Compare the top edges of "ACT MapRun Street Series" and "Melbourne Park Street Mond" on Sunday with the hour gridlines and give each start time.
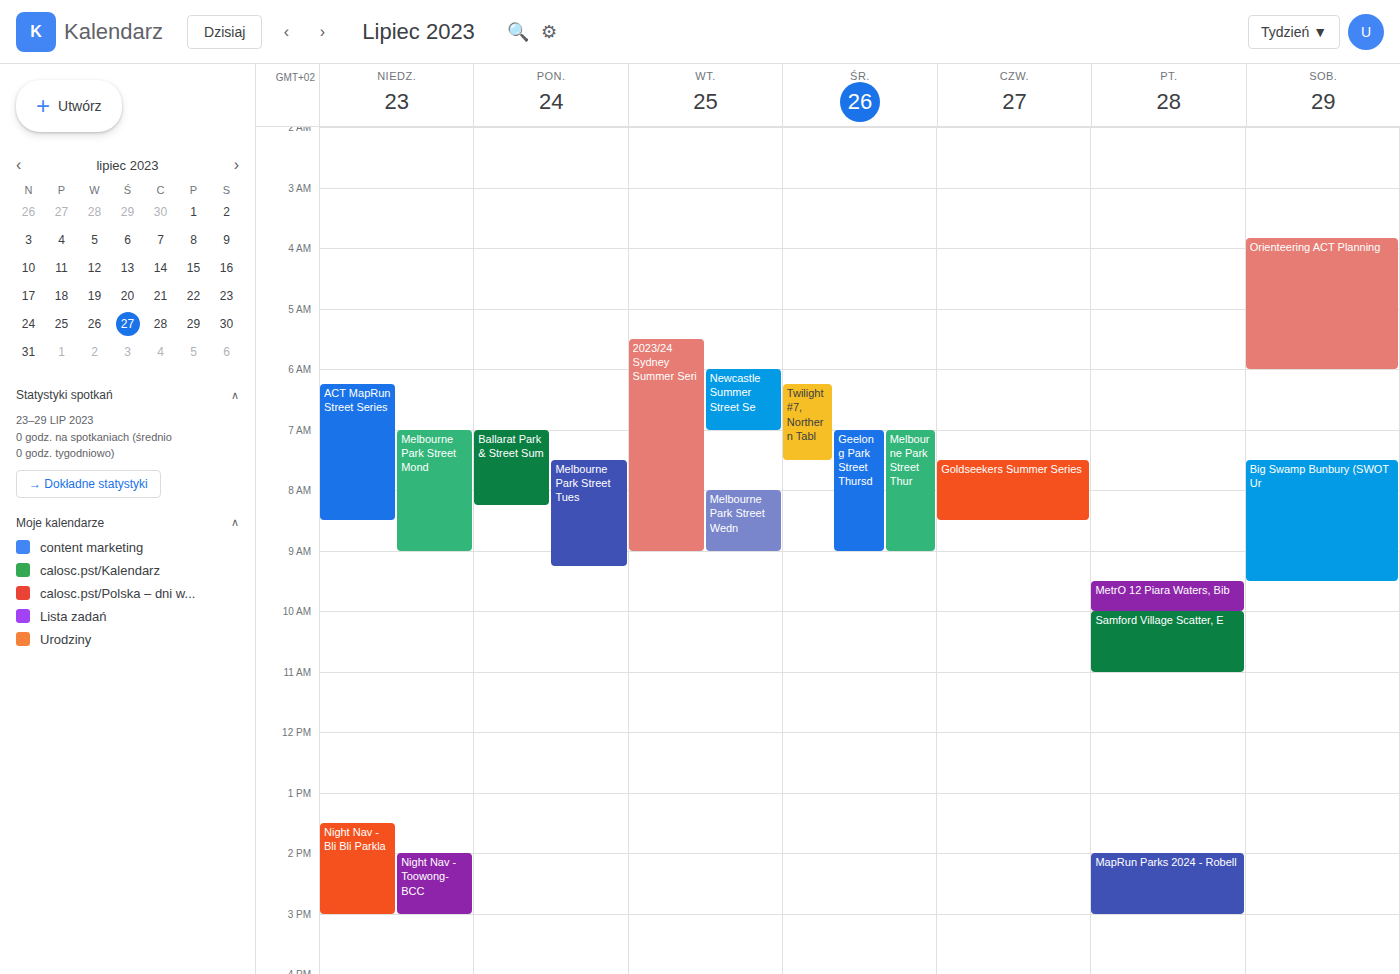
"ACT MapRun Street Series": 06:15, neither: a quarter of the way from the 06:00 line to the 07:00 line. "Melbourne Park Street Mond": 07:00, exactly on the 07:00 line.